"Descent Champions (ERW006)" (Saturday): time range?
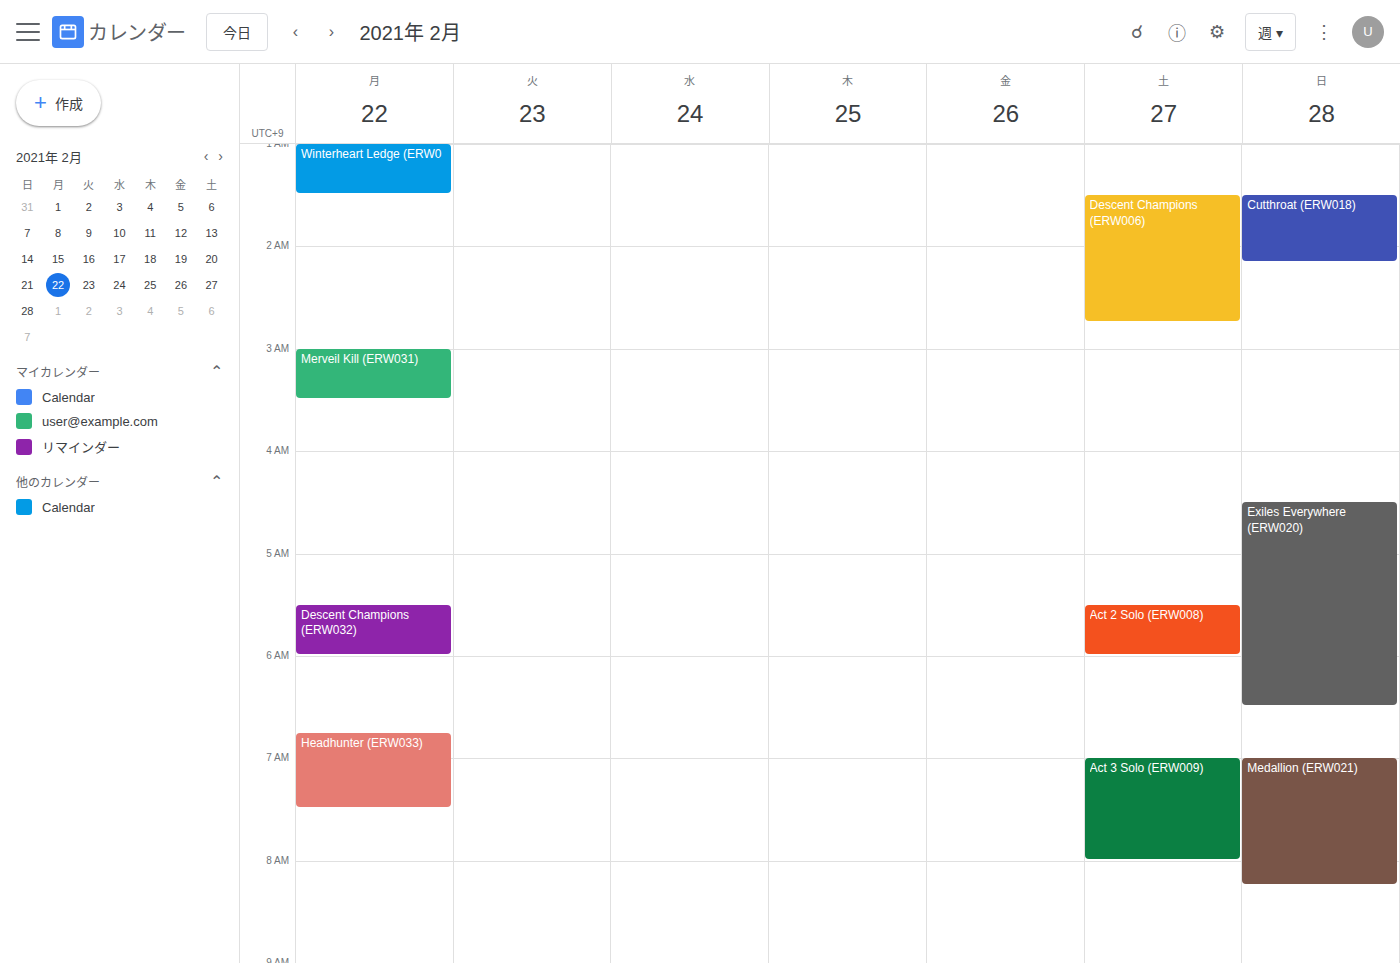
1:30 AM to 2:45 AM